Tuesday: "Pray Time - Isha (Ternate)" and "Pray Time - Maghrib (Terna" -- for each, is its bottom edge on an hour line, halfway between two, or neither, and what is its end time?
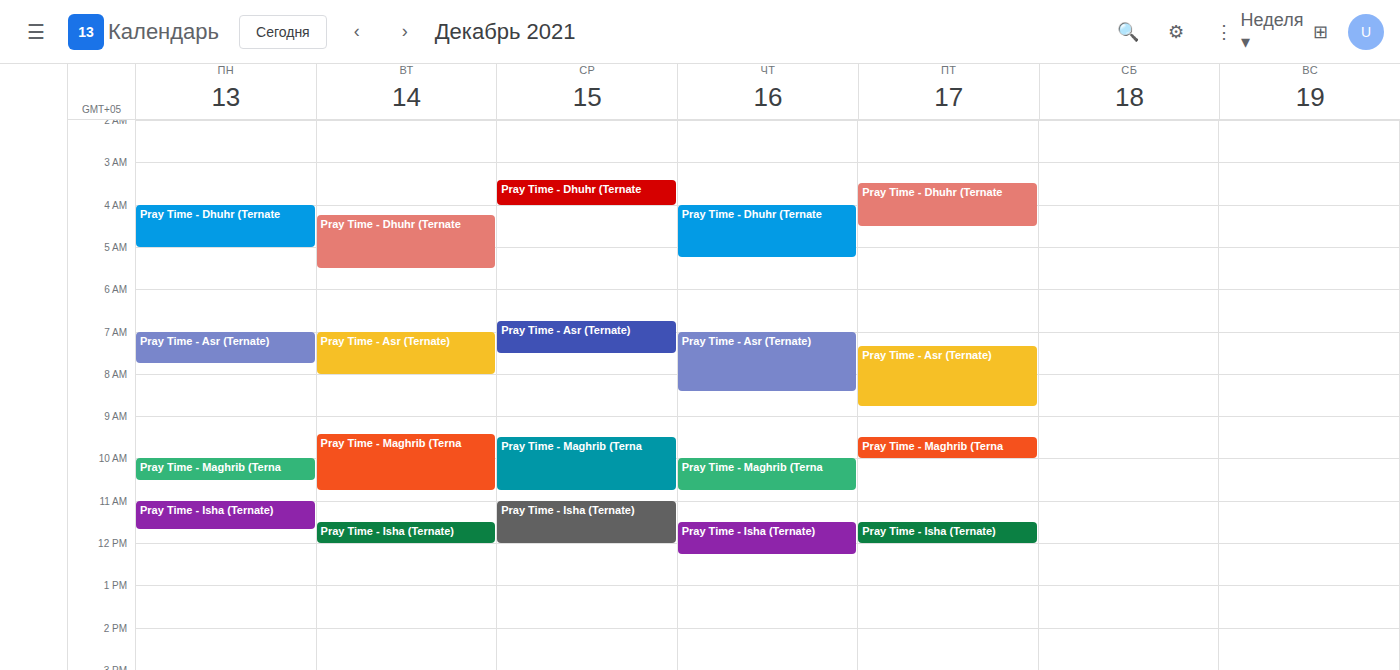
"Pray Time - Isha (Ternate)": 12:00 PM, exactly on the 12 PM line. "Pray Time - Maghrib (Terna": 10:45 AM, neither: three quarters of the way from the 10 AM line to the 11 AM line.